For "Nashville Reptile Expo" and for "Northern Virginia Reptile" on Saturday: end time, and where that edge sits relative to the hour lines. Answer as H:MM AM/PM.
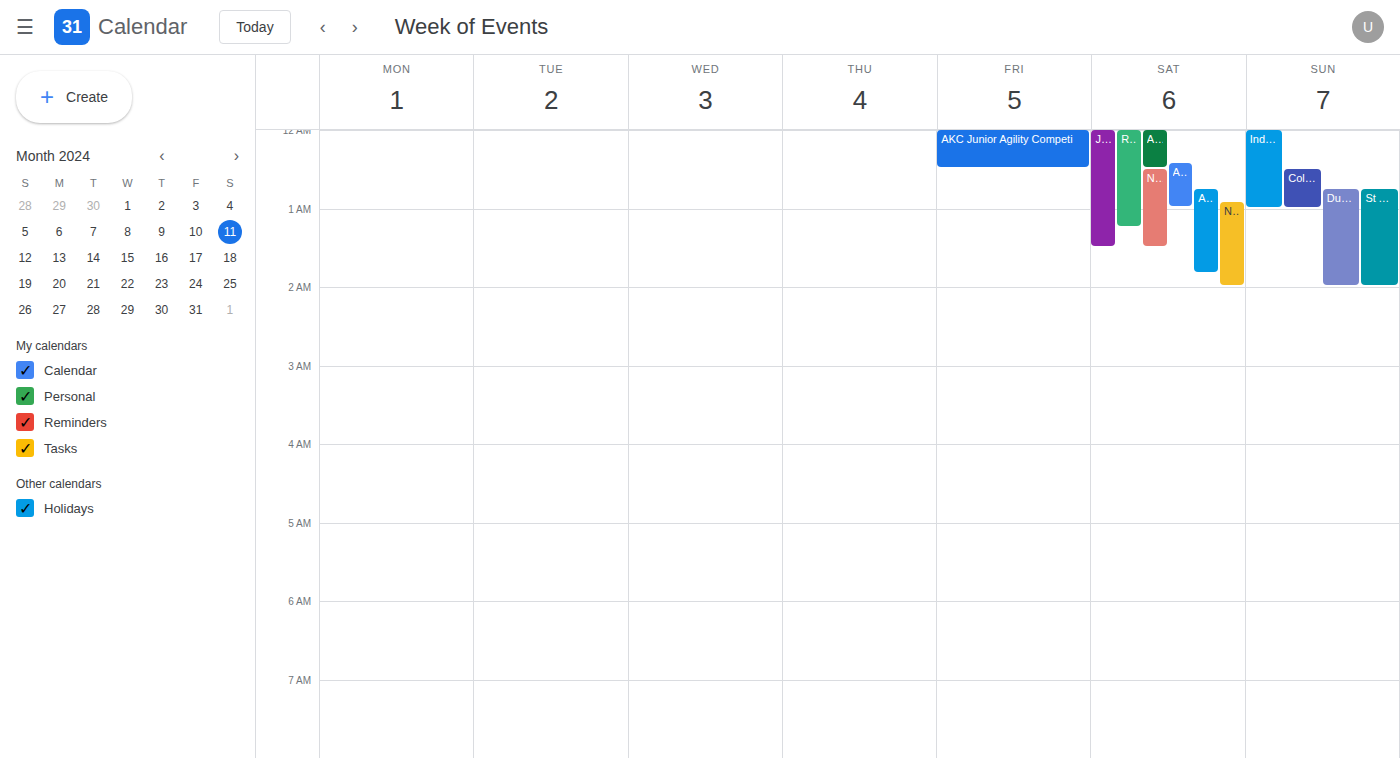
"Nashville Reptile Expo": 1:30 AM, halfway between the 1 AM and 2 AM lines. "Northern Virginia Reptile": 2:00 AM, exactly on the 2 AM line.